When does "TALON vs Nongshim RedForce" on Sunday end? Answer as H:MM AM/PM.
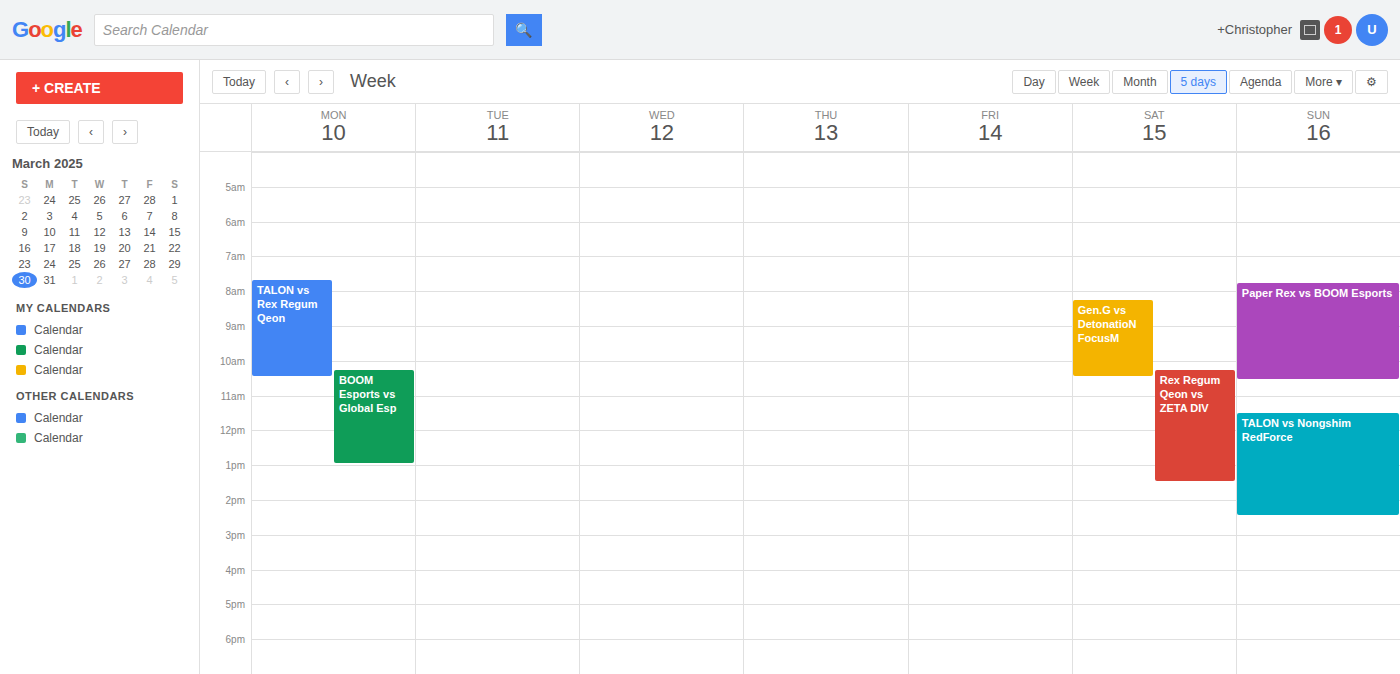
2:30 PM